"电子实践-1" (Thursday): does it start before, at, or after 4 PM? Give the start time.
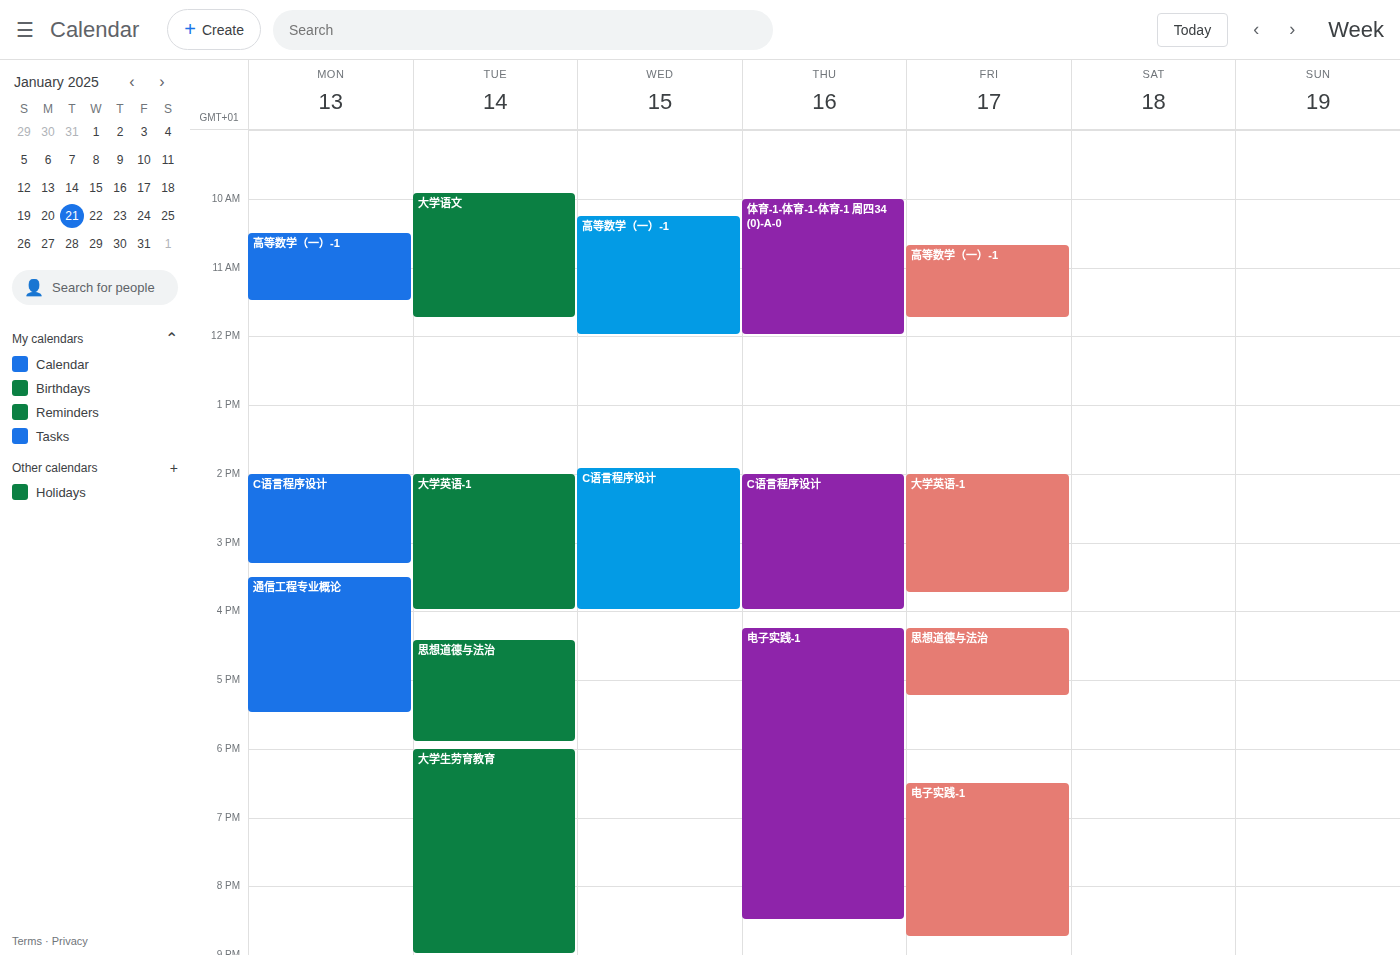
4:15 PM -- after 4 PM, 15 minutes below the 4 PM line.